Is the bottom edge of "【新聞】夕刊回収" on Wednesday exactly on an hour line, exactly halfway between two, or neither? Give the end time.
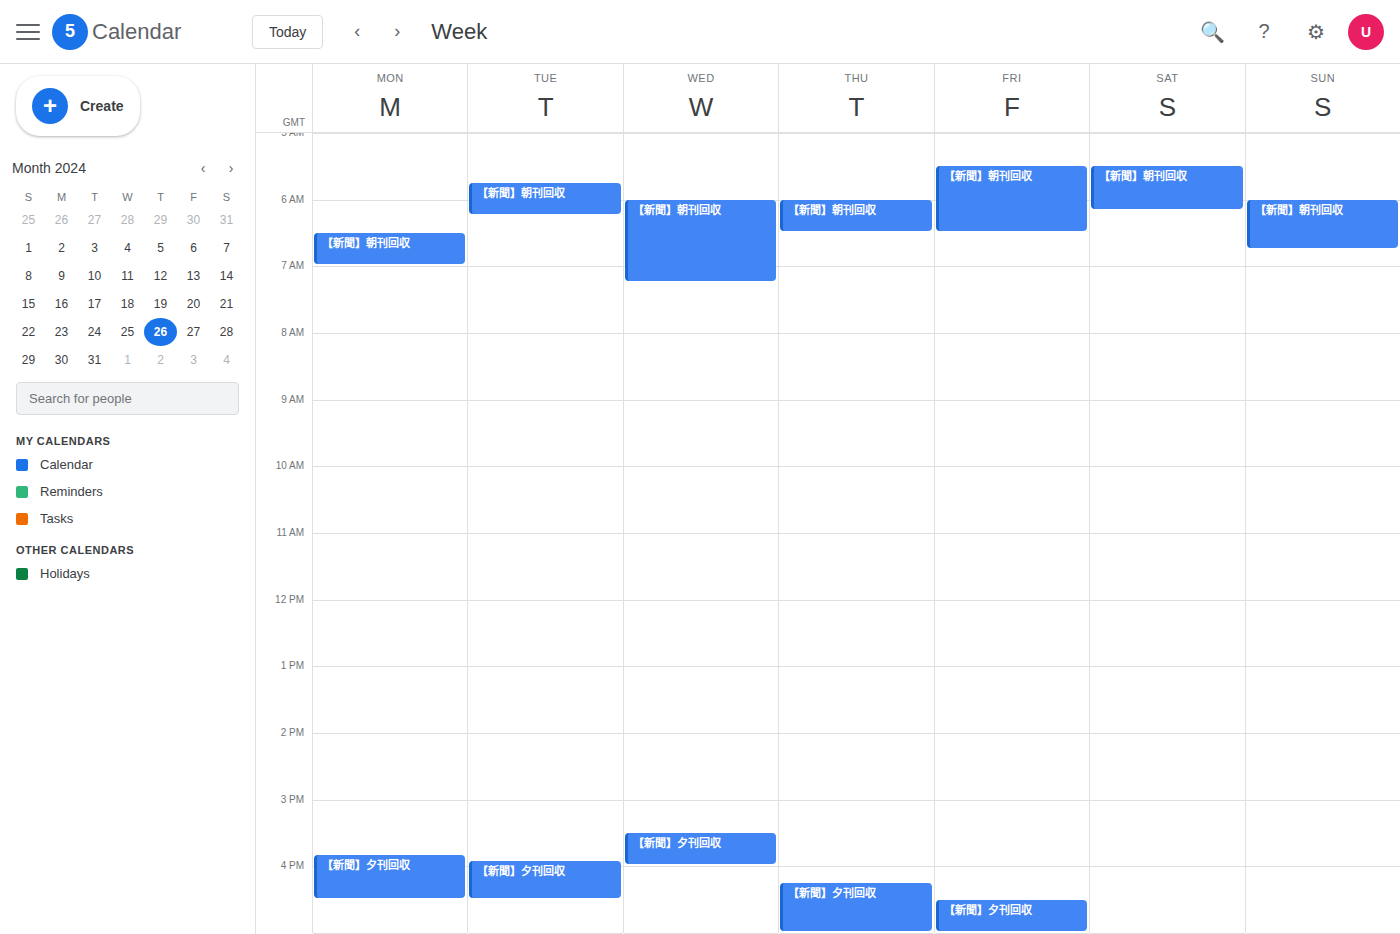
4:00 PM -- exactly on the 4 PM line.